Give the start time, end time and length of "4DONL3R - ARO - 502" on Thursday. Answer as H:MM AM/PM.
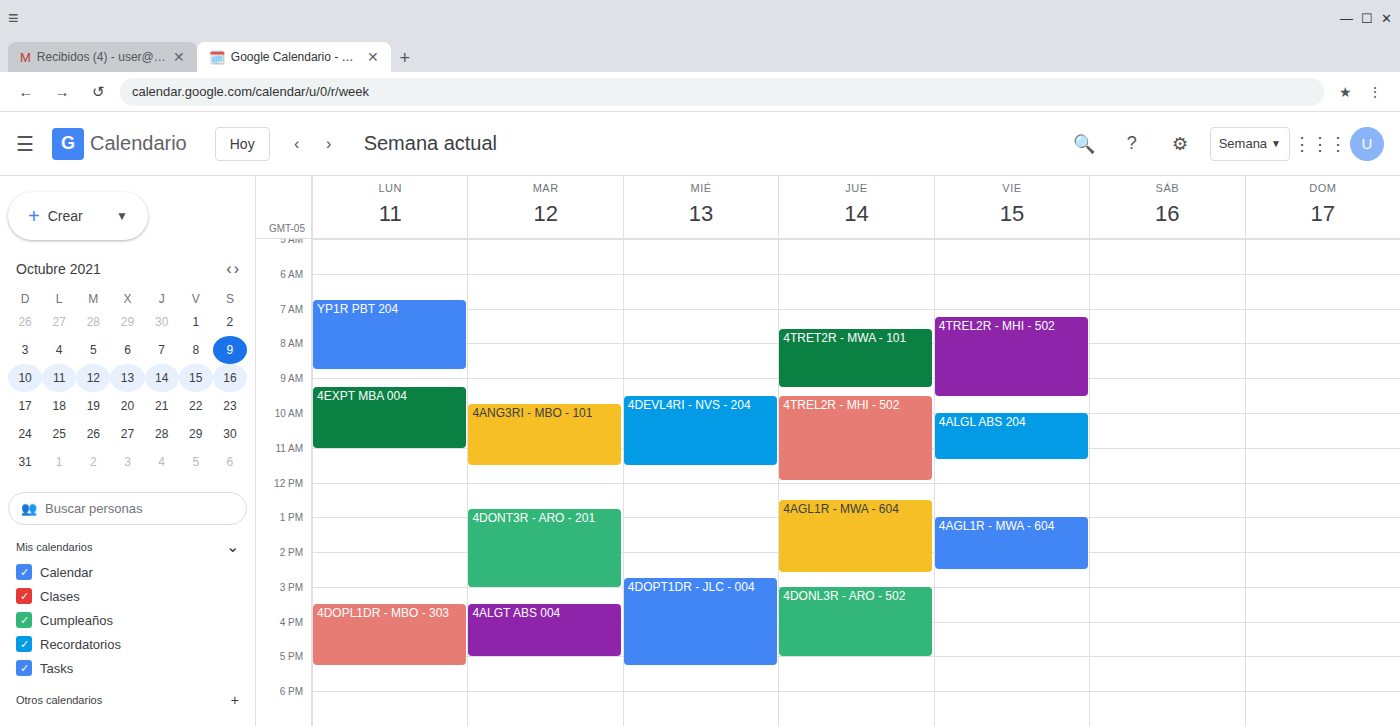
3:00 PM to 5:00 PM, 2 hours